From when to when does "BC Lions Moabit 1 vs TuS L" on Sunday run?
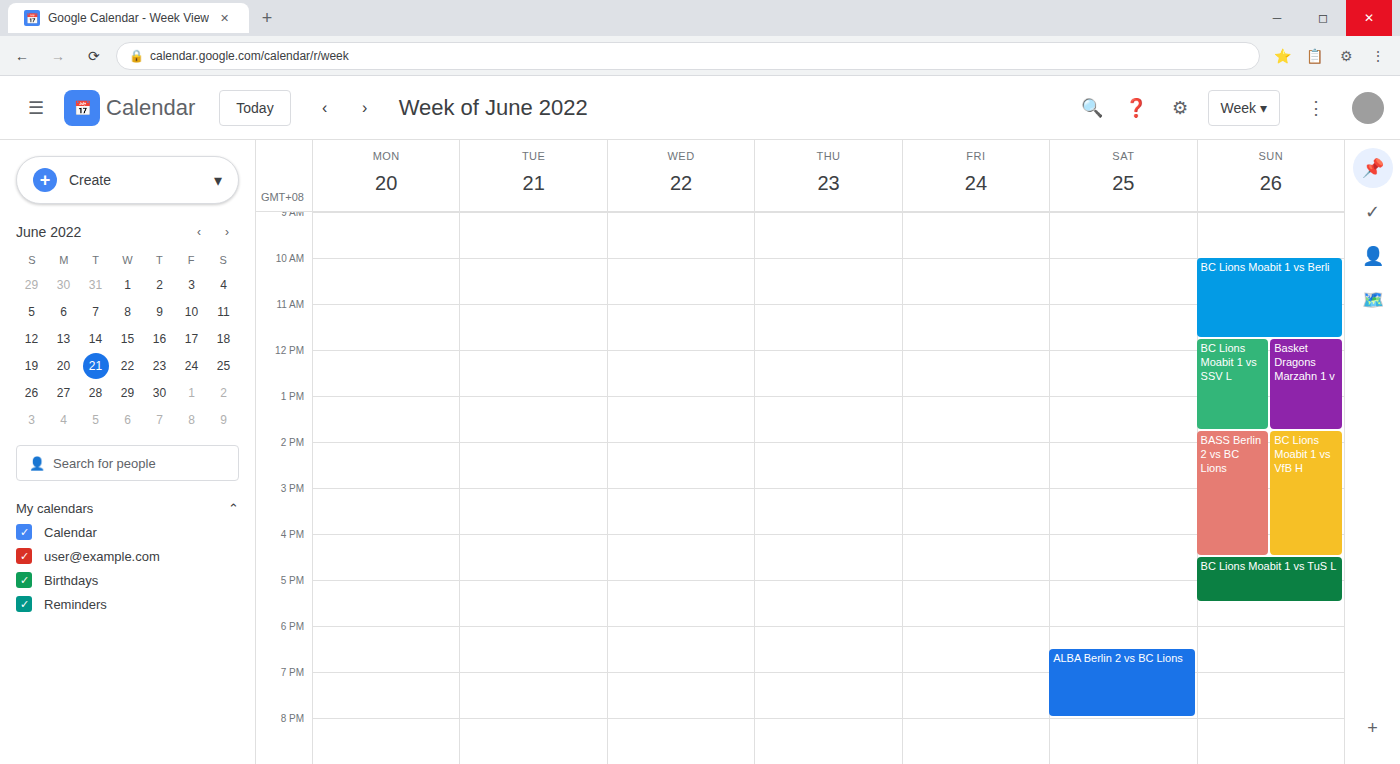
4:30 PM to 5:30 PM